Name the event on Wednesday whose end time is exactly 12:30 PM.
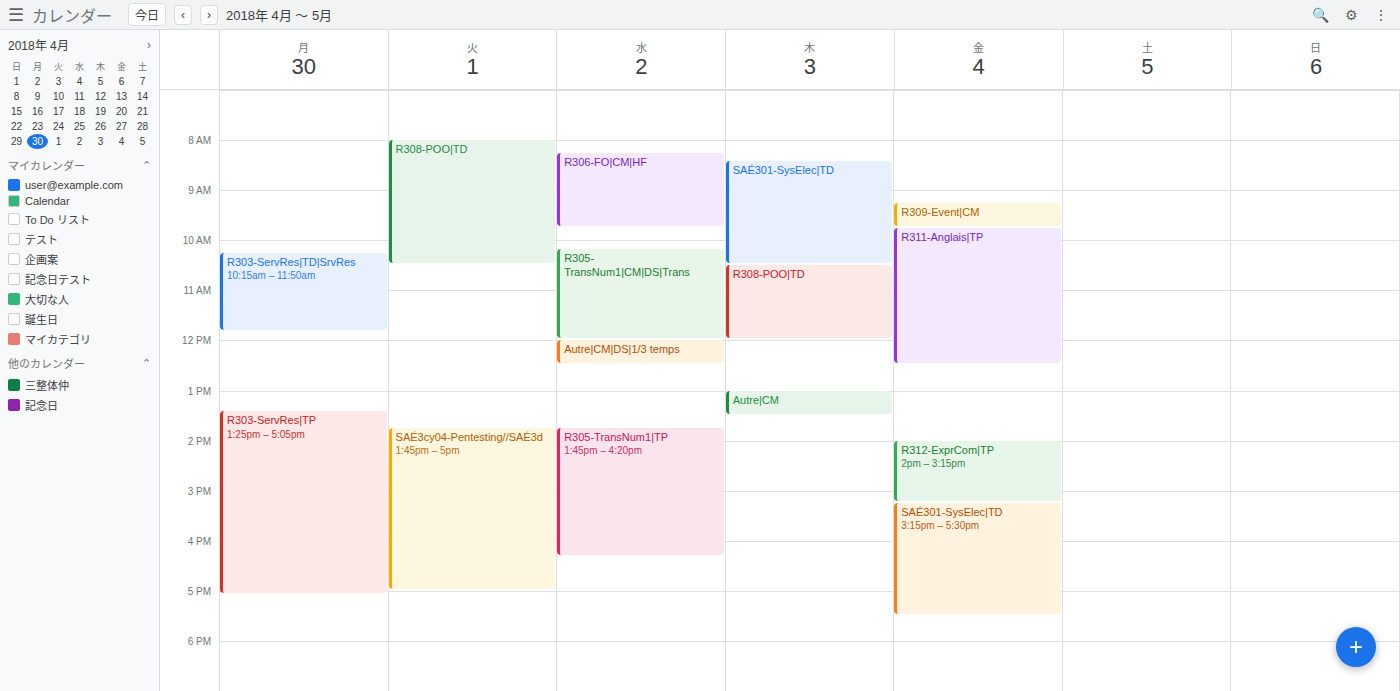
"Autre|CM|DS|1/3 temps"